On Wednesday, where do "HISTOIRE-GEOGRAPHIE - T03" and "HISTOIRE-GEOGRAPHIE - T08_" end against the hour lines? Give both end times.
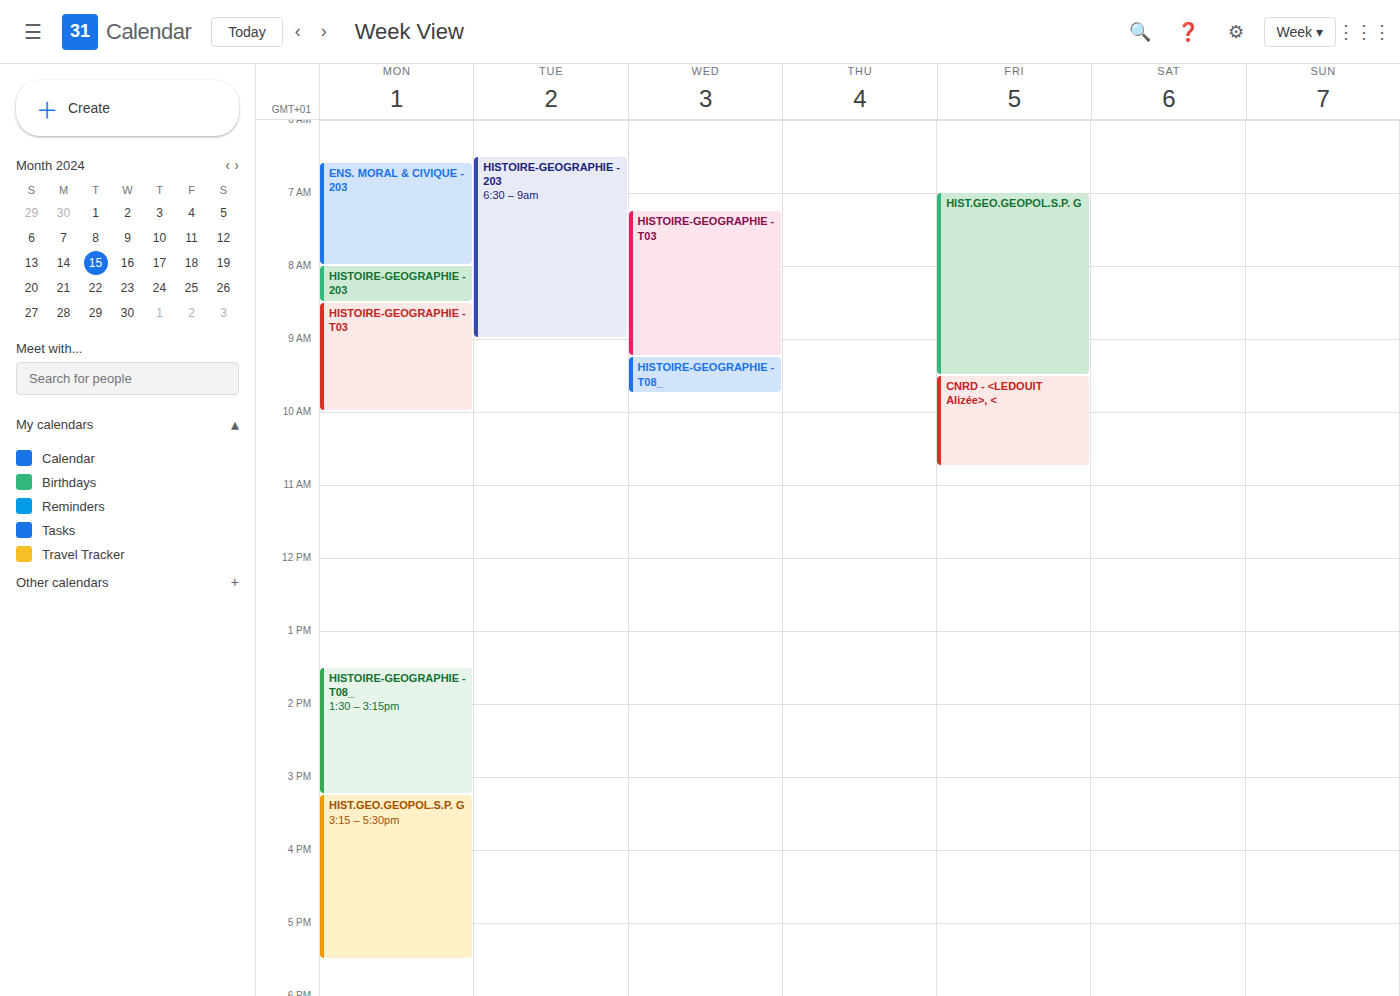
"HISTOIRE-GEOGRAPHIE - T03": 9:15 AM, neither: a quarter of the way from the 9 AM line to the 10 AM line. "HISTOIRE-GEOGRAPHIE - T08_": 9:45 AM, neither: three quarters of the way from the 9 AM line to the 10 AM line.